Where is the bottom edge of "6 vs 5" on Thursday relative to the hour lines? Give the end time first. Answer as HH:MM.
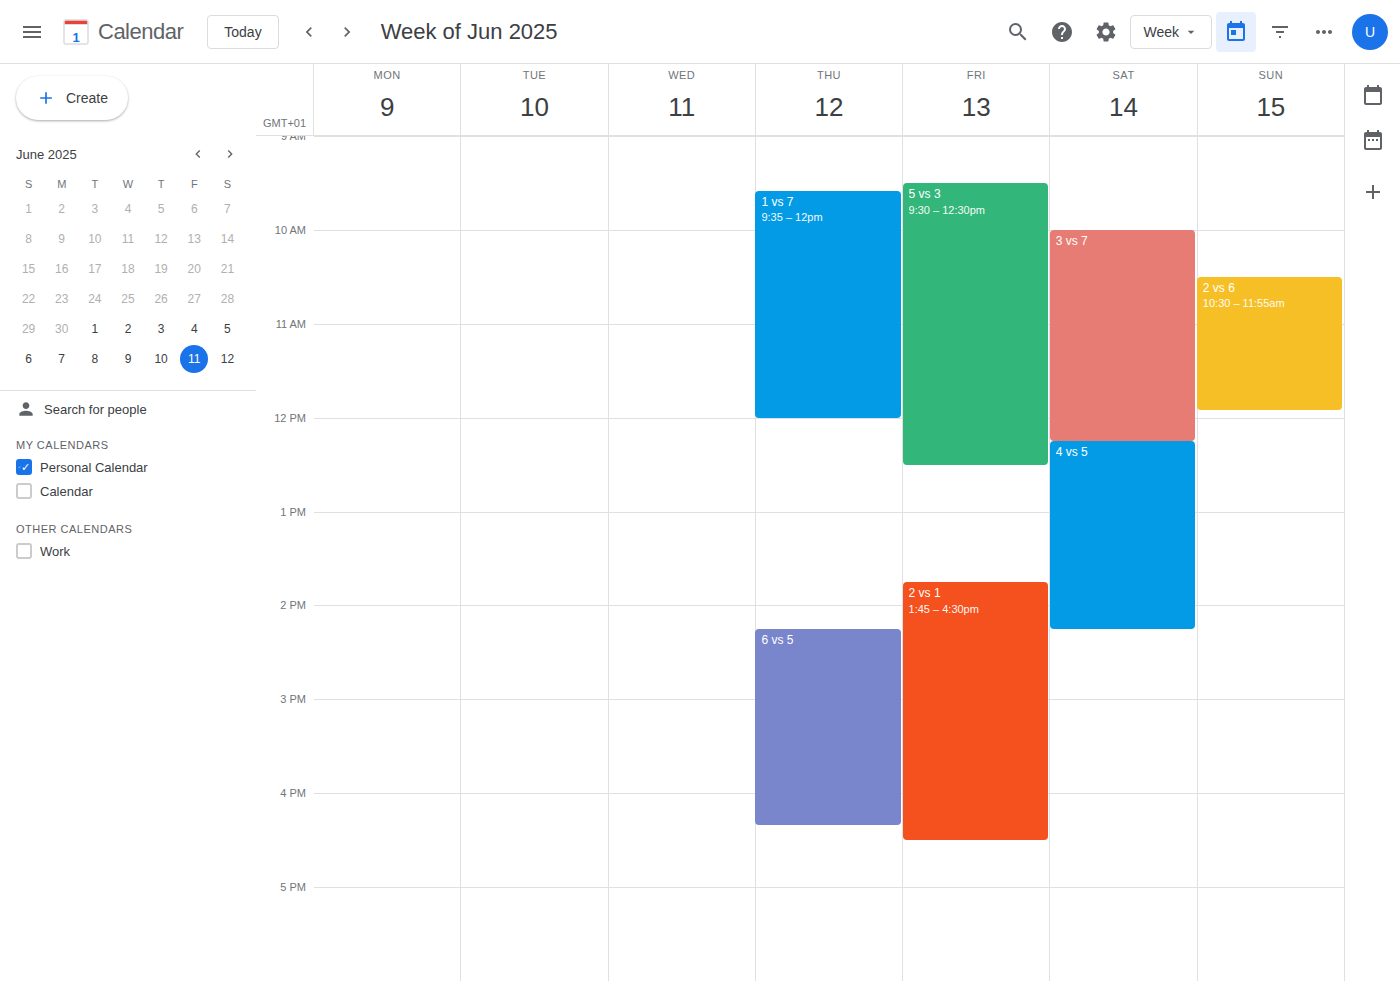
16:20 -- neither: 20 minutes below the 16:00 line and 40 minutes above the 17:00 line.